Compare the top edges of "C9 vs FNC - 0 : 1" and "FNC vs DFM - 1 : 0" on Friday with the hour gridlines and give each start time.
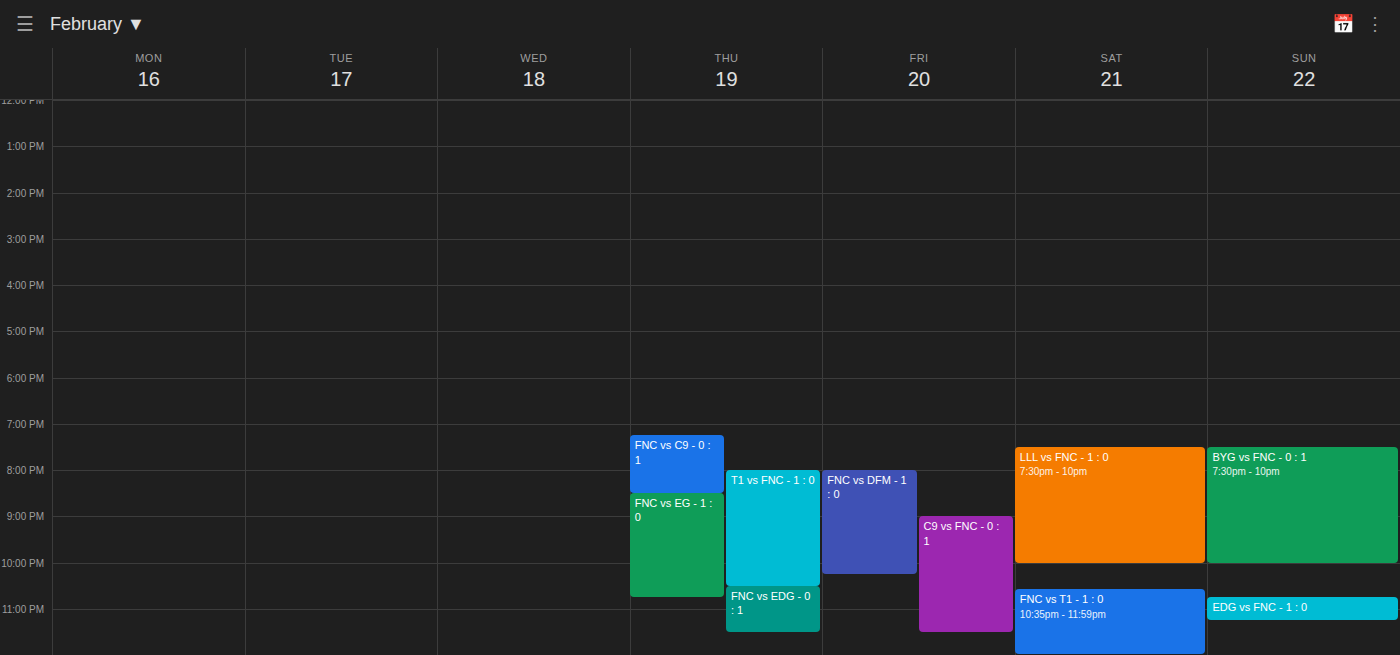
"C9 vs FNC - 0 : 1": 21:00, exactly on the 21:00 line. "FNC vs DFM - 1 : 0": 20:00, exactly on the 20:00 line.